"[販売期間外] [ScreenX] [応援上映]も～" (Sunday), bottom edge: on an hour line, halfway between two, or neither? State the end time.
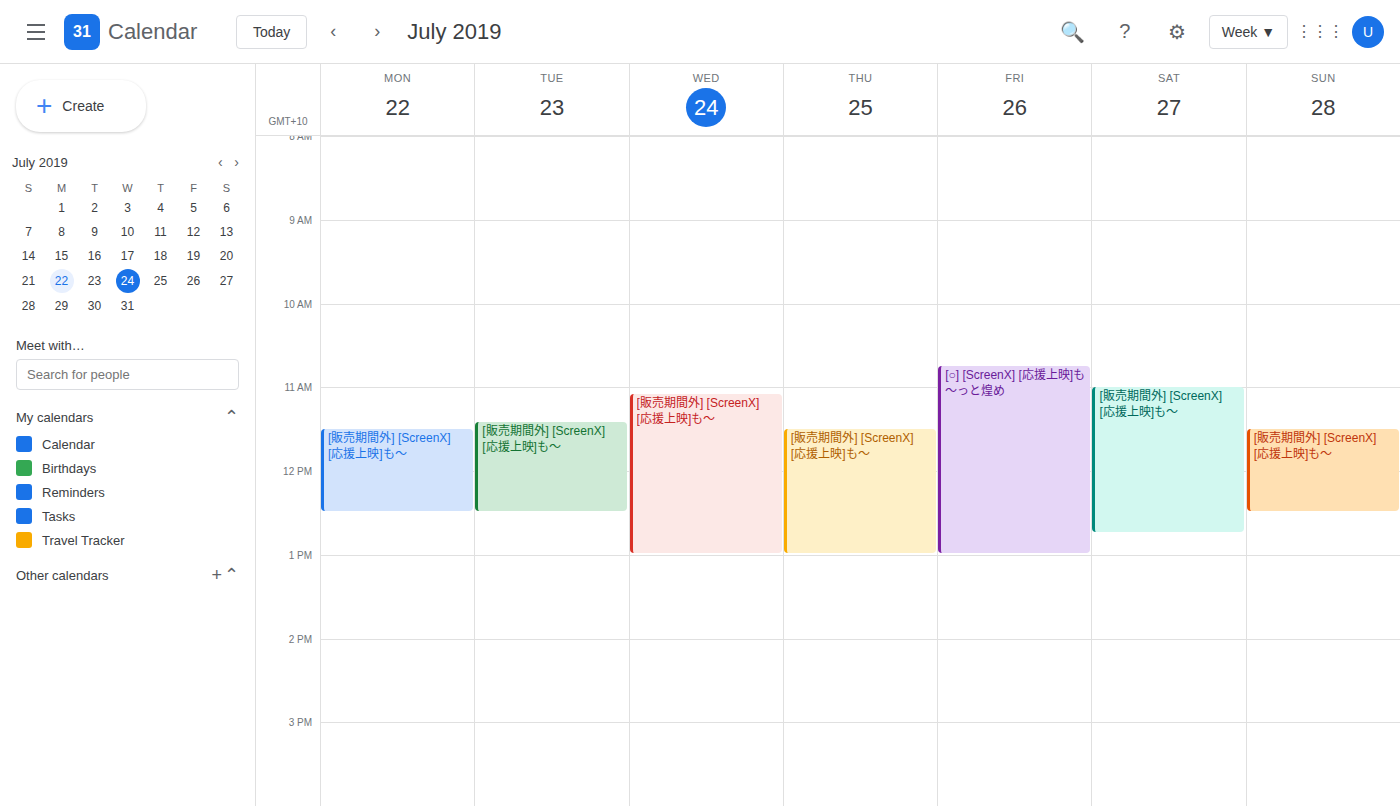
12:30 PM -- halfway between the 12 PM and 1 PM lines.